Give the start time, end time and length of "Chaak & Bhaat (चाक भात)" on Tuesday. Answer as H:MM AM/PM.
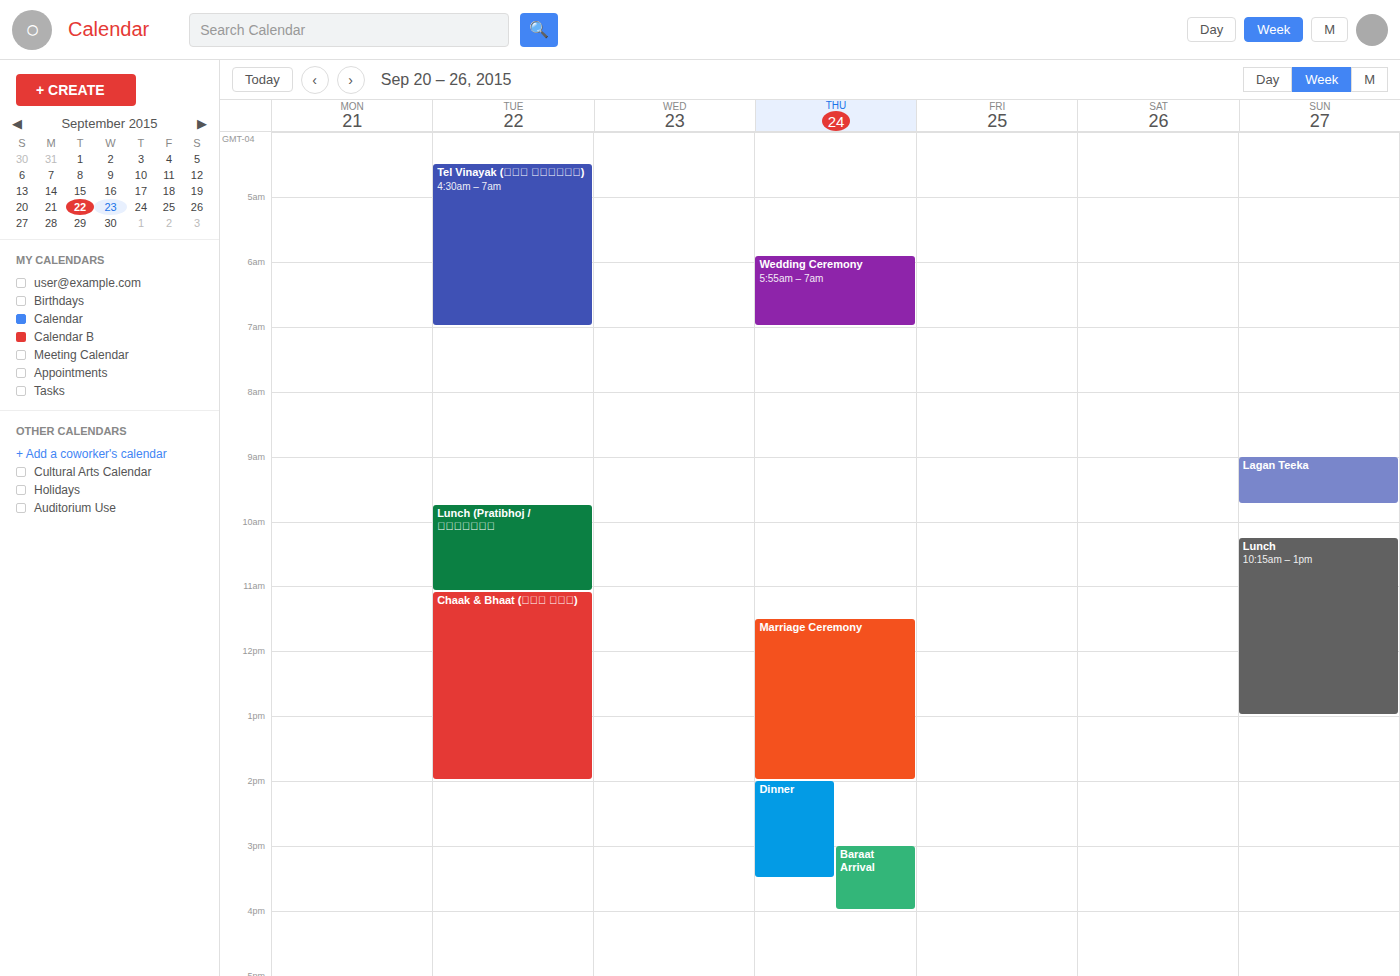
11:05 AM to 2:00 PM, 2 hours 55 minutes